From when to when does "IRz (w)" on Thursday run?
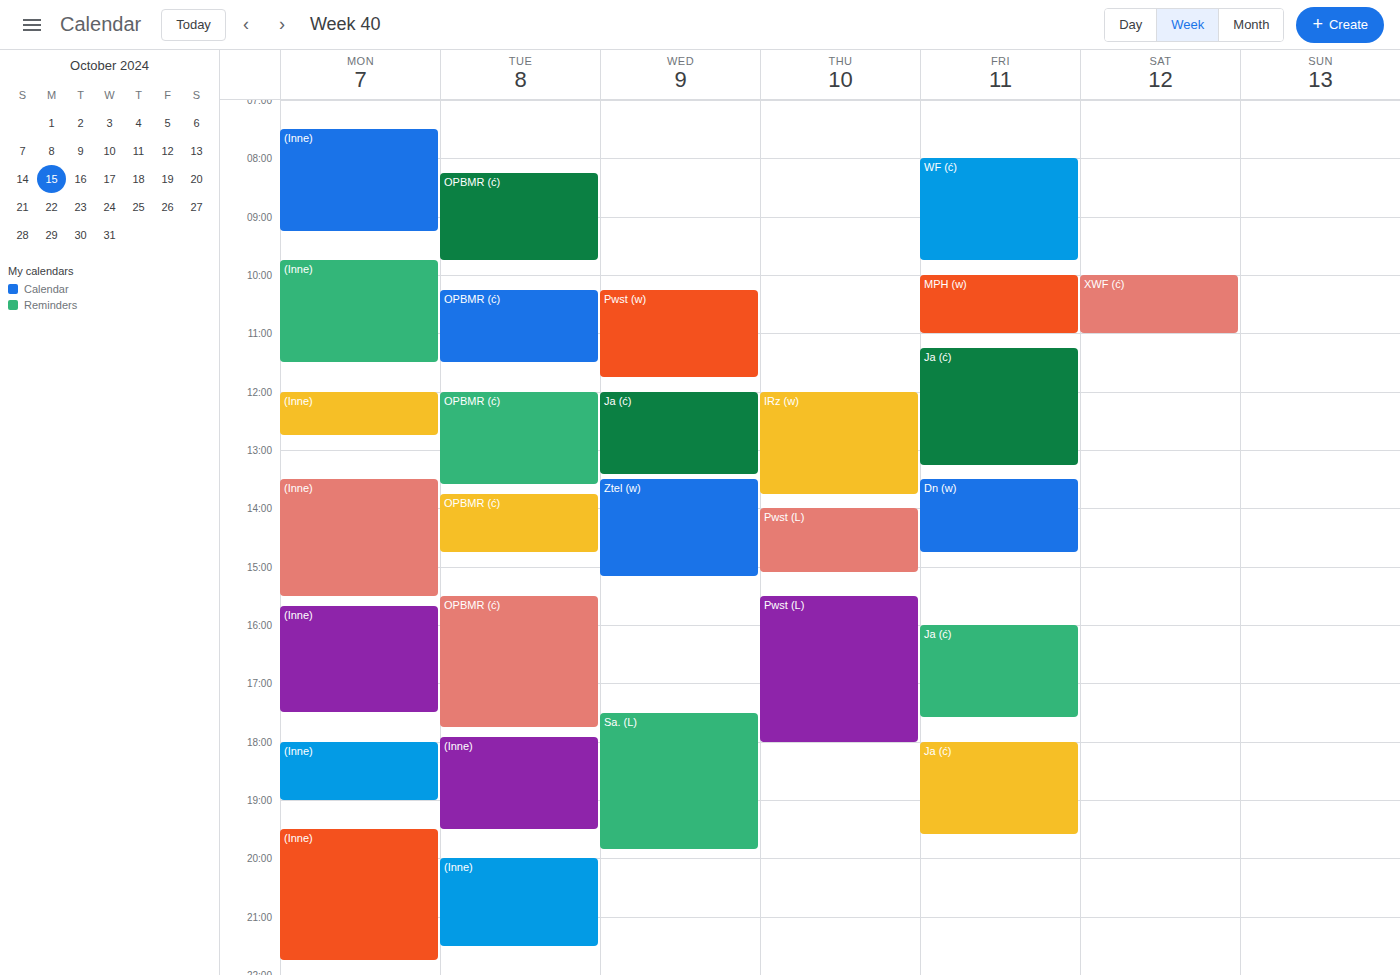
12:00 to 13:45